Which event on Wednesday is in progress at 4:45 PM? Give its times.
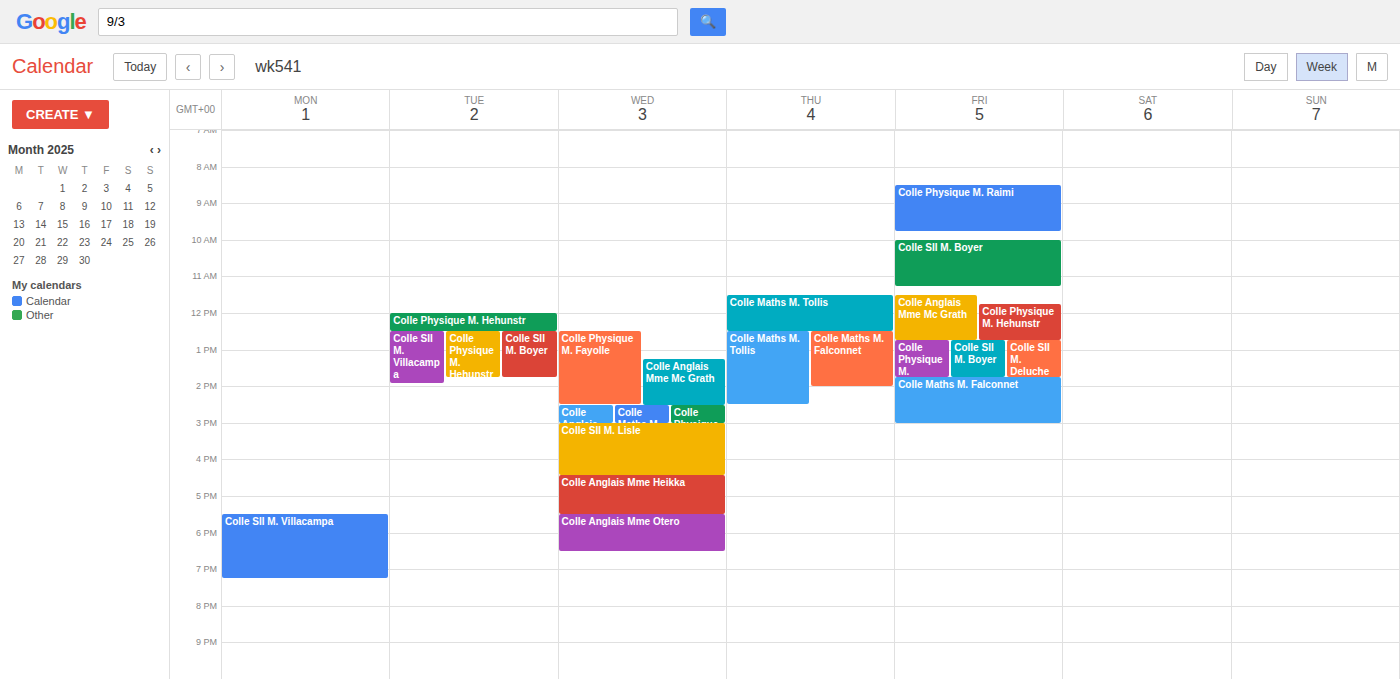
"Colle Anglais Mme Heikka", 4:25 PM to 5:30 PM